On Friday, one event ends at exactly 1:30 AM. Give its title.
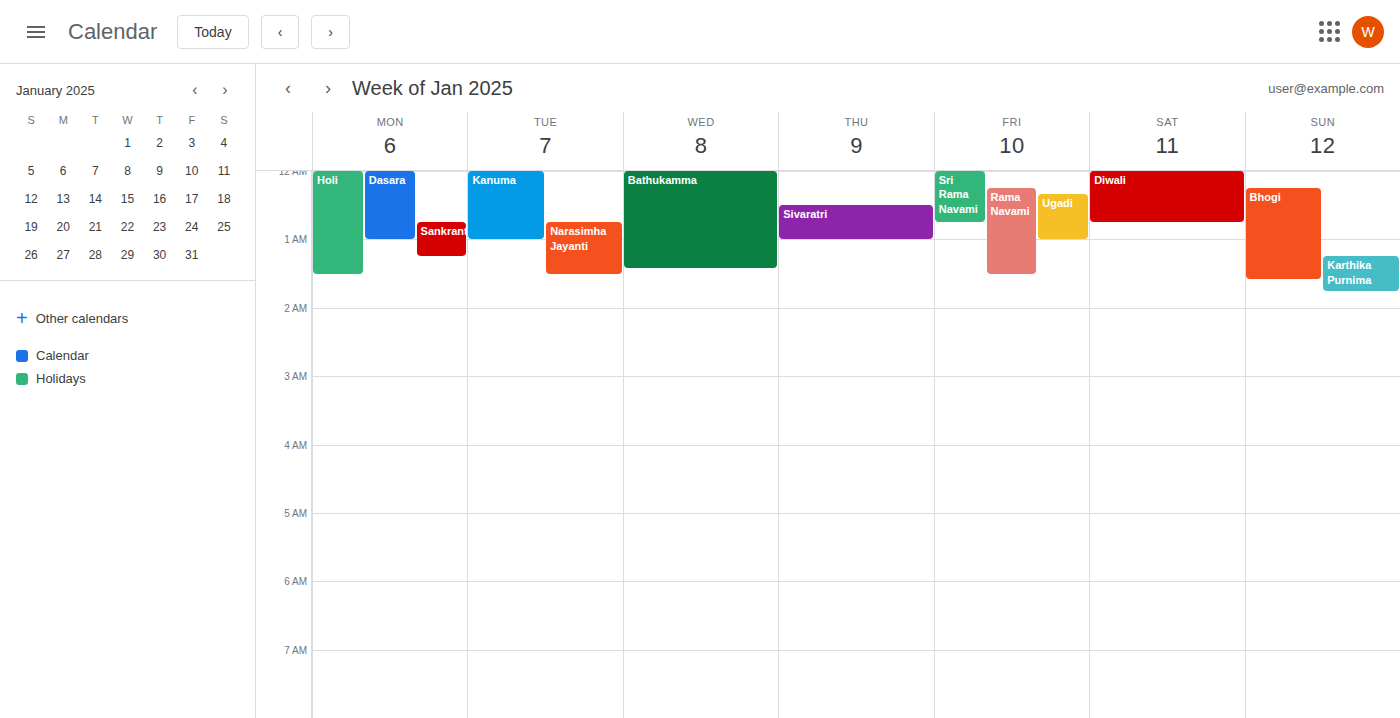
"Rama Navami"